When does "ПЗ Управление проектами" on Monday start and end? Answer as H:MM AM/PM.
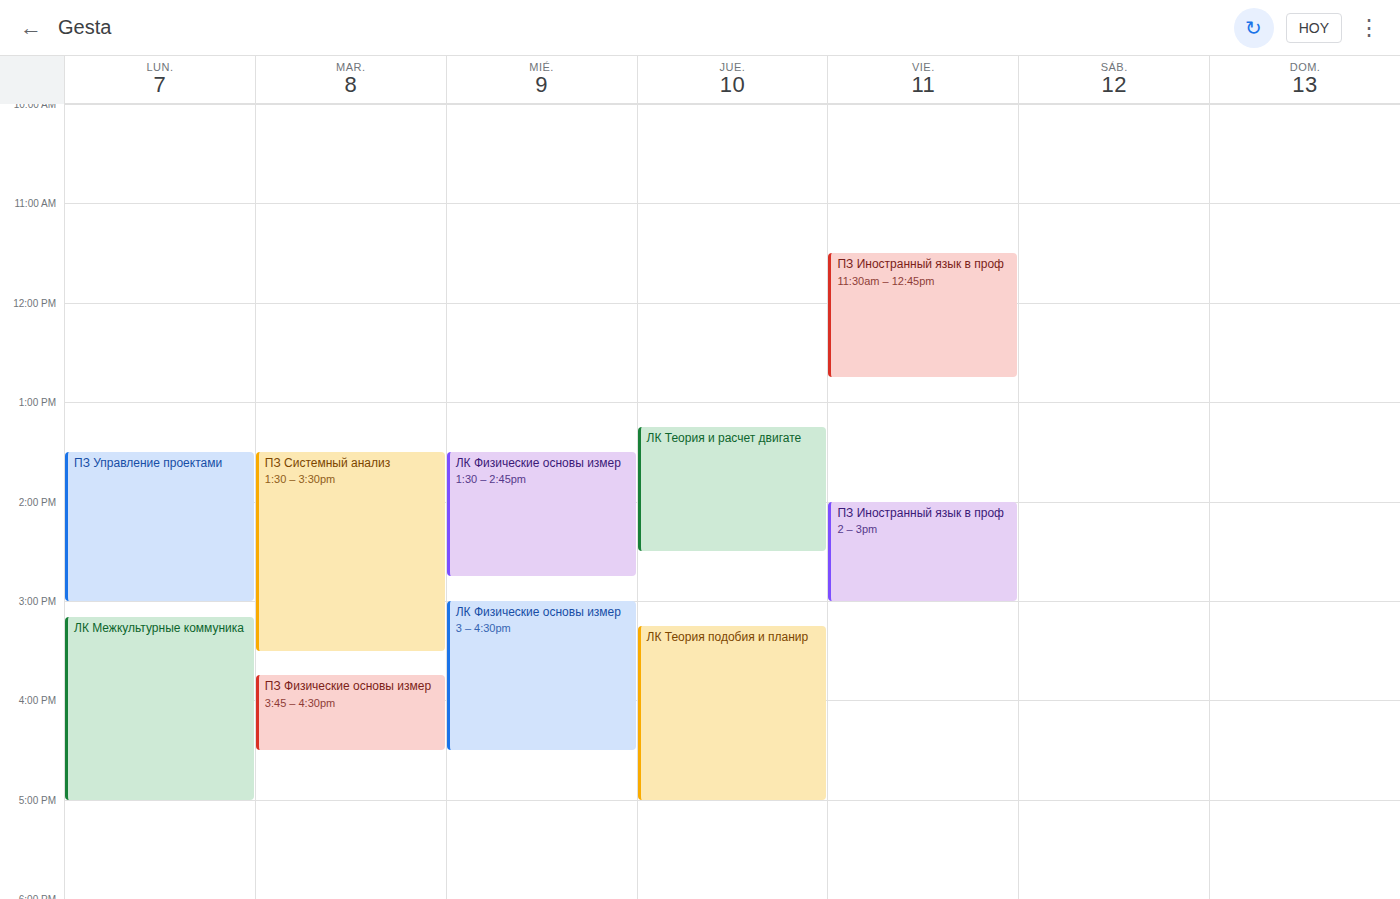
1:30 PM to 3:00 PM